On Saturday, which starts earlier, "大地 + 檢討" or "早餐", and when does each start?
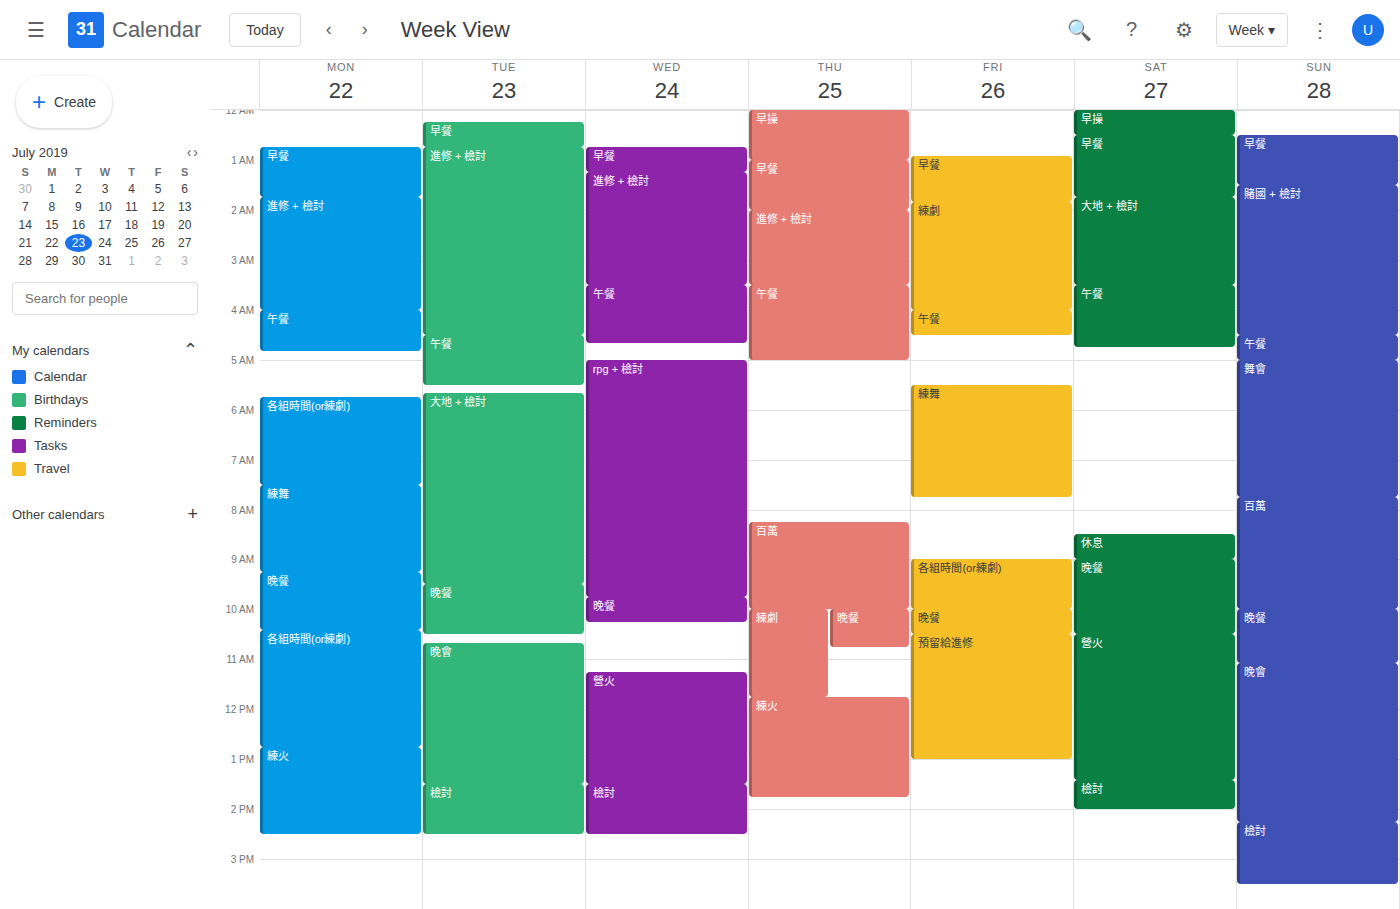
"早餐" 12:30 AM; "大地 + 檢討" 1:45 AM.